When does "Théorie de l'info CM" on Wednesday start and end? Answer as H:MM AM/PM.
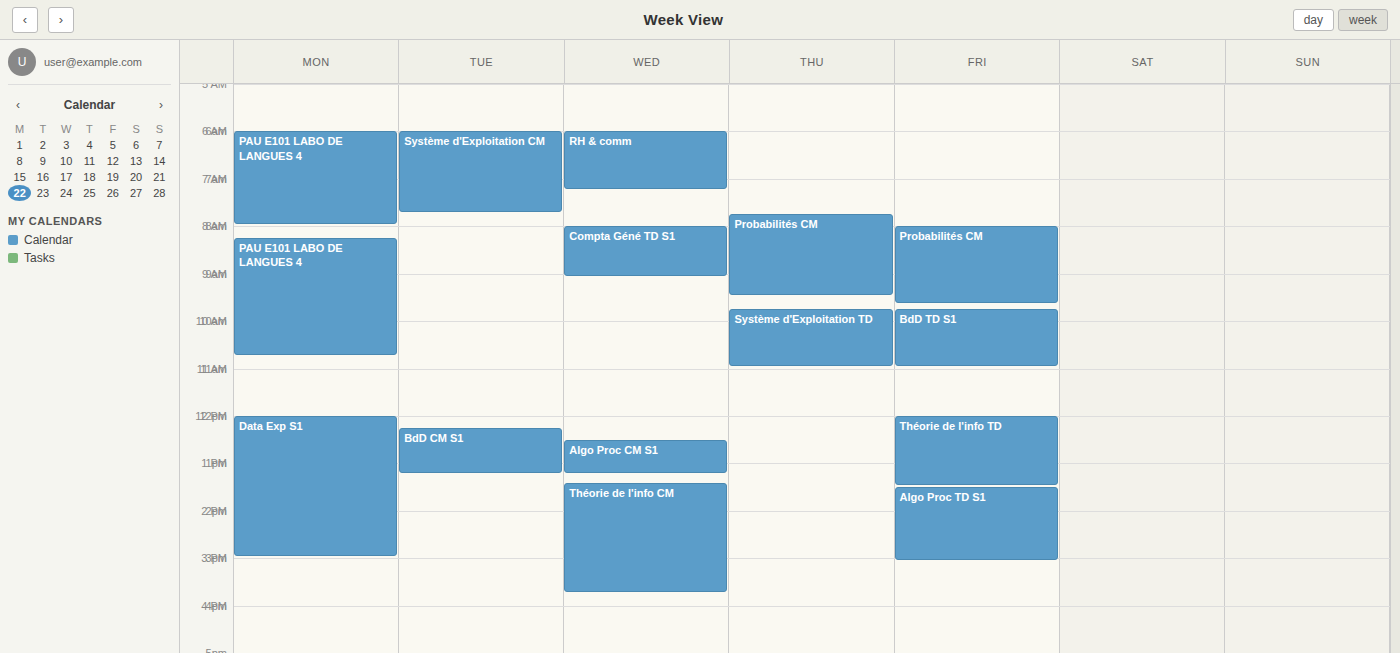
1:25 PM to 3:45 PM